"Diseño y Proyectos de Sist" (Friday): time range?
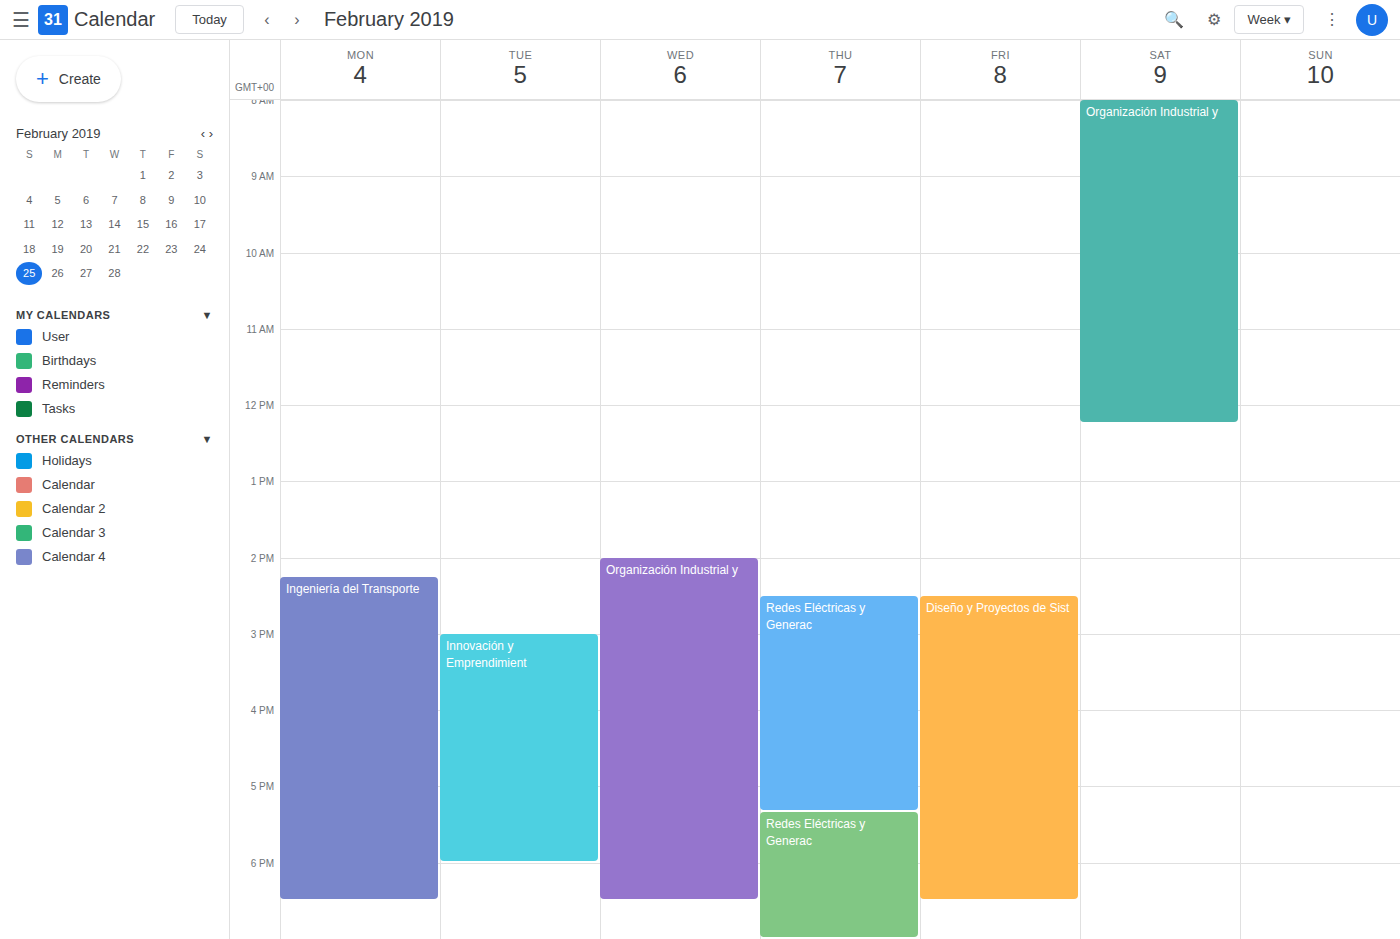
2:30 PM to 6:30 PM